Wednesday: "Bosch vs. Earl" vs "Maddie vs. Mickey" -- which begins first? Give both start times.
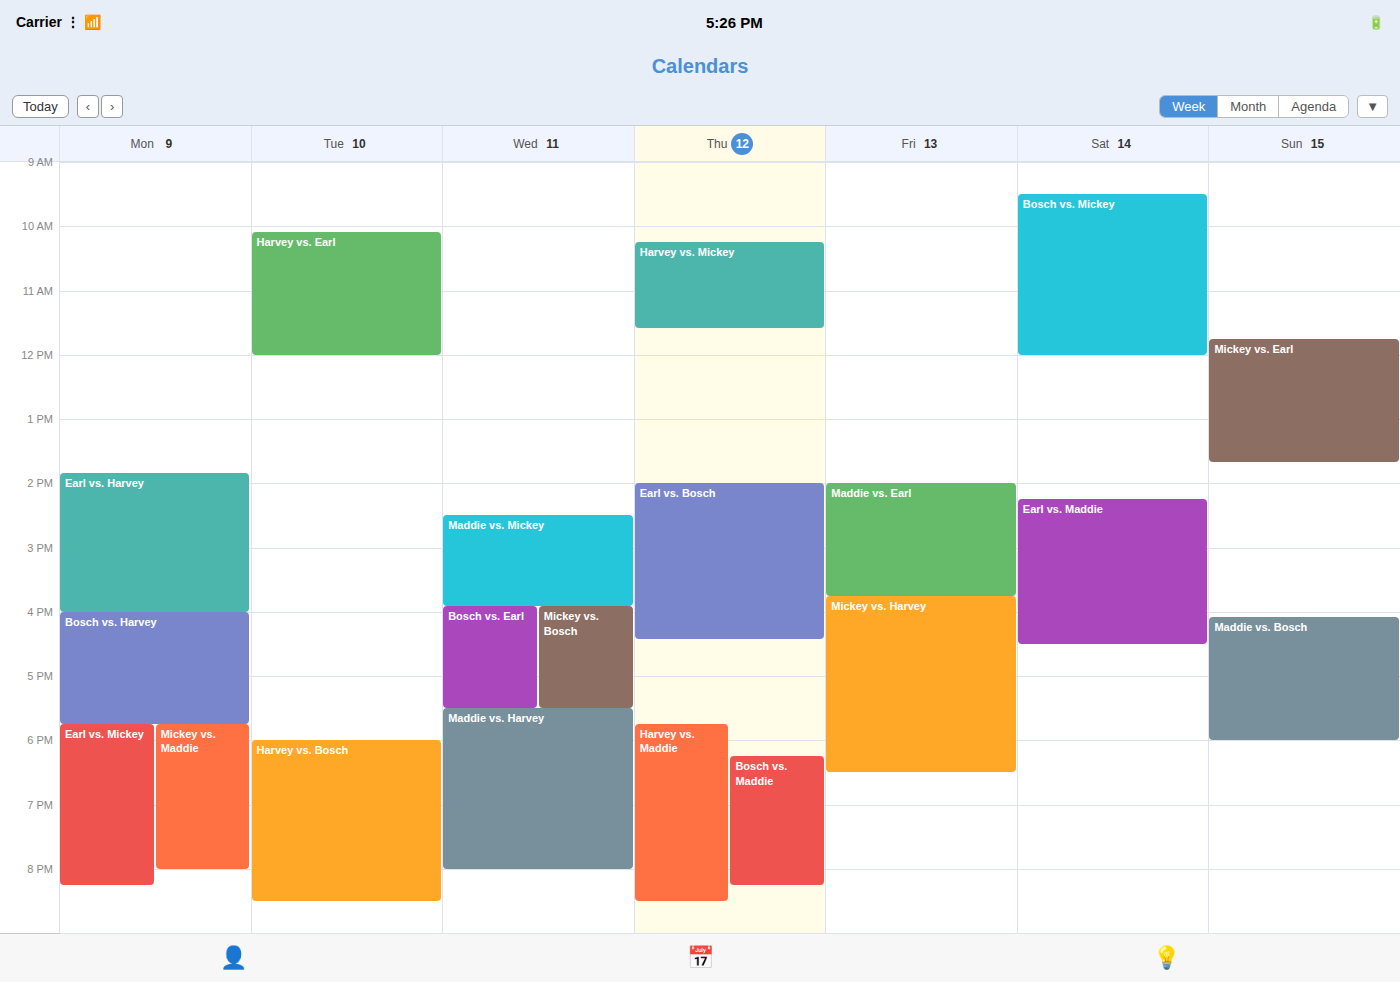
"Maddie vs. Mickey" 2:30 PM; "Bosch vs. Earl" 3:55 PM.